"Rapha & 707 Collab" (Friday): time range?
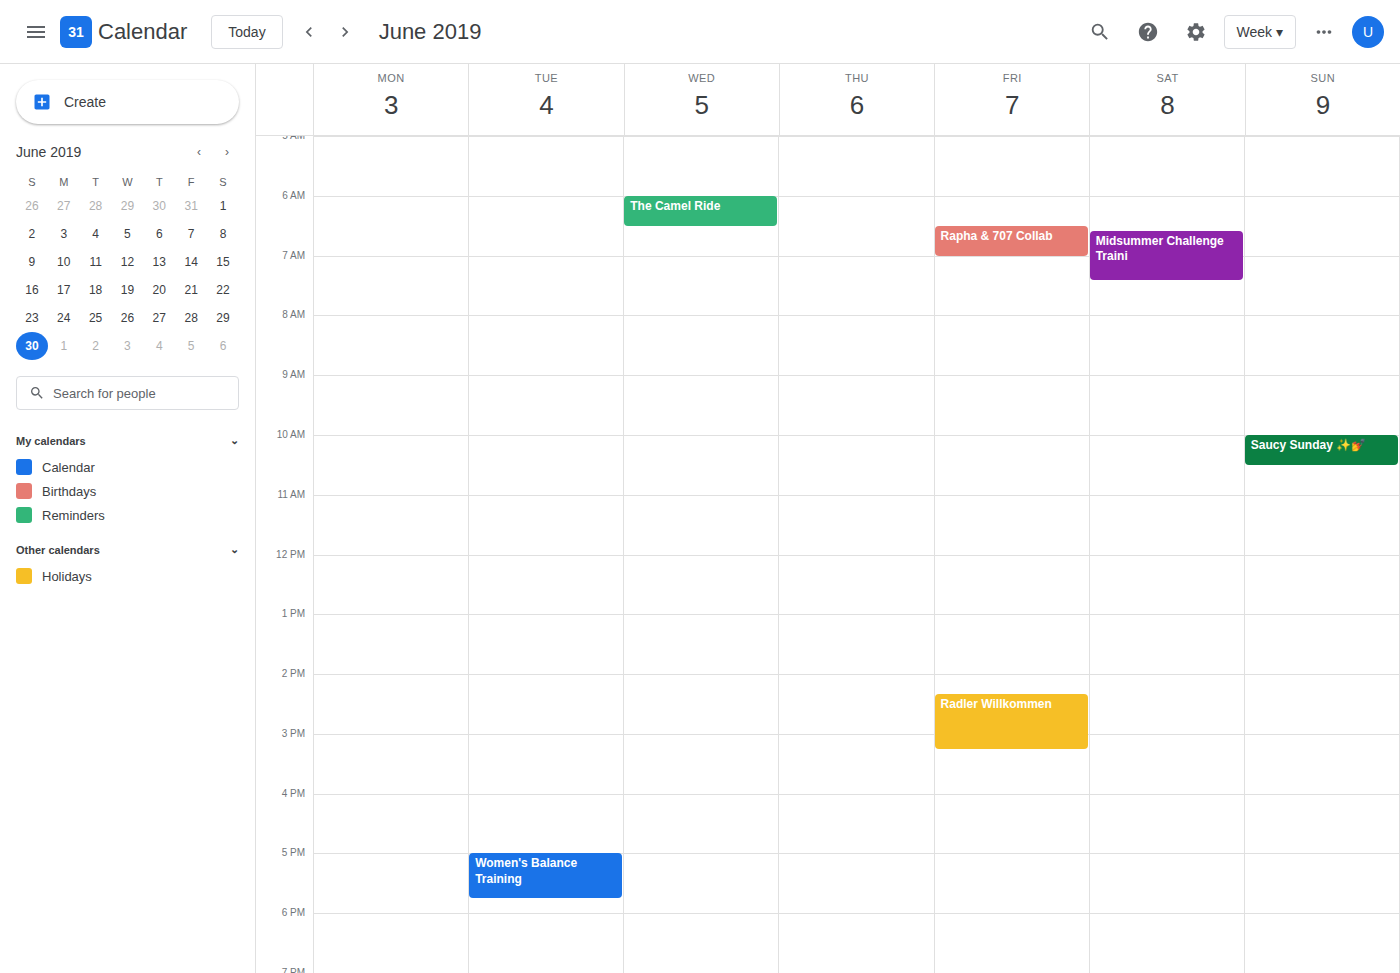
6:30 AM to 7:00 AM